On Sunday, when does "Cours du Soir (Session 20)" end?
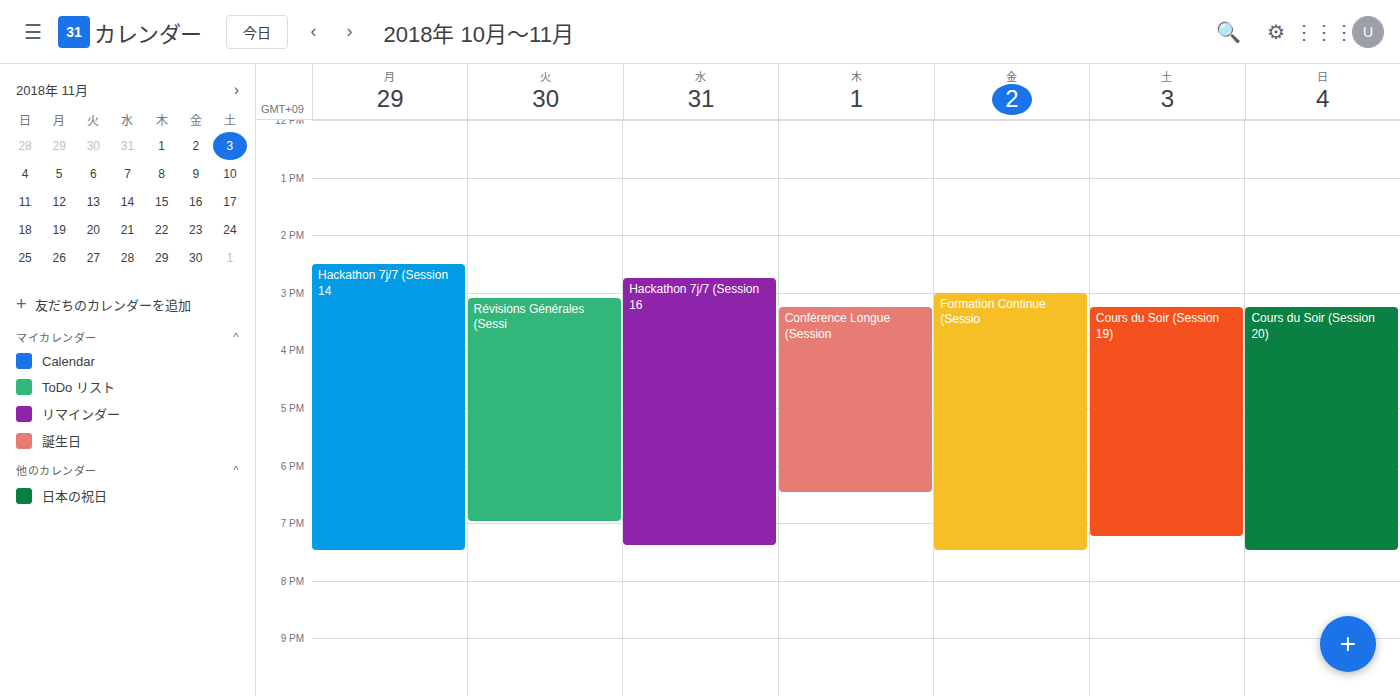
7:30 PM